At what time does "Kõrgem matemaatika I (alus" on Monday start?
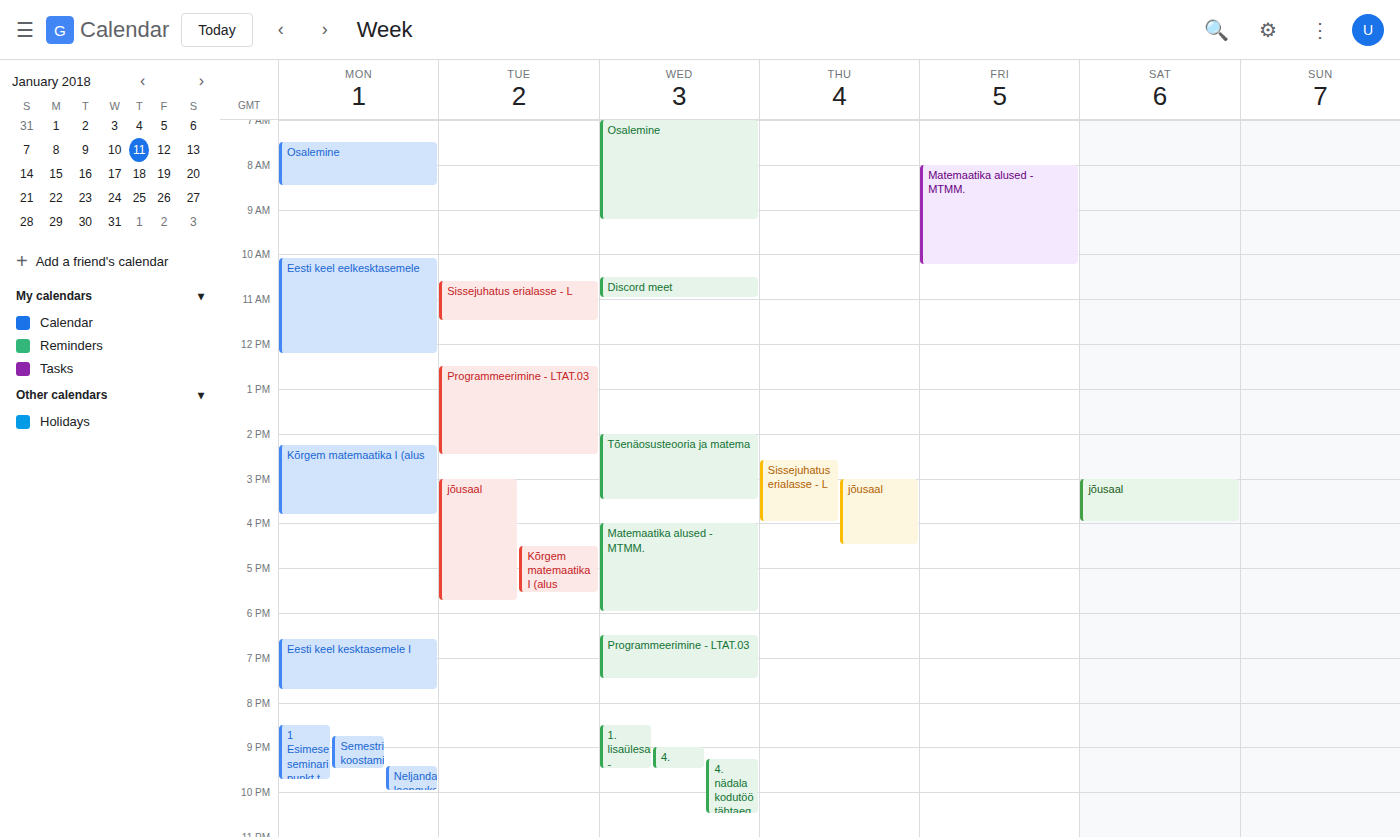
2:15 PM